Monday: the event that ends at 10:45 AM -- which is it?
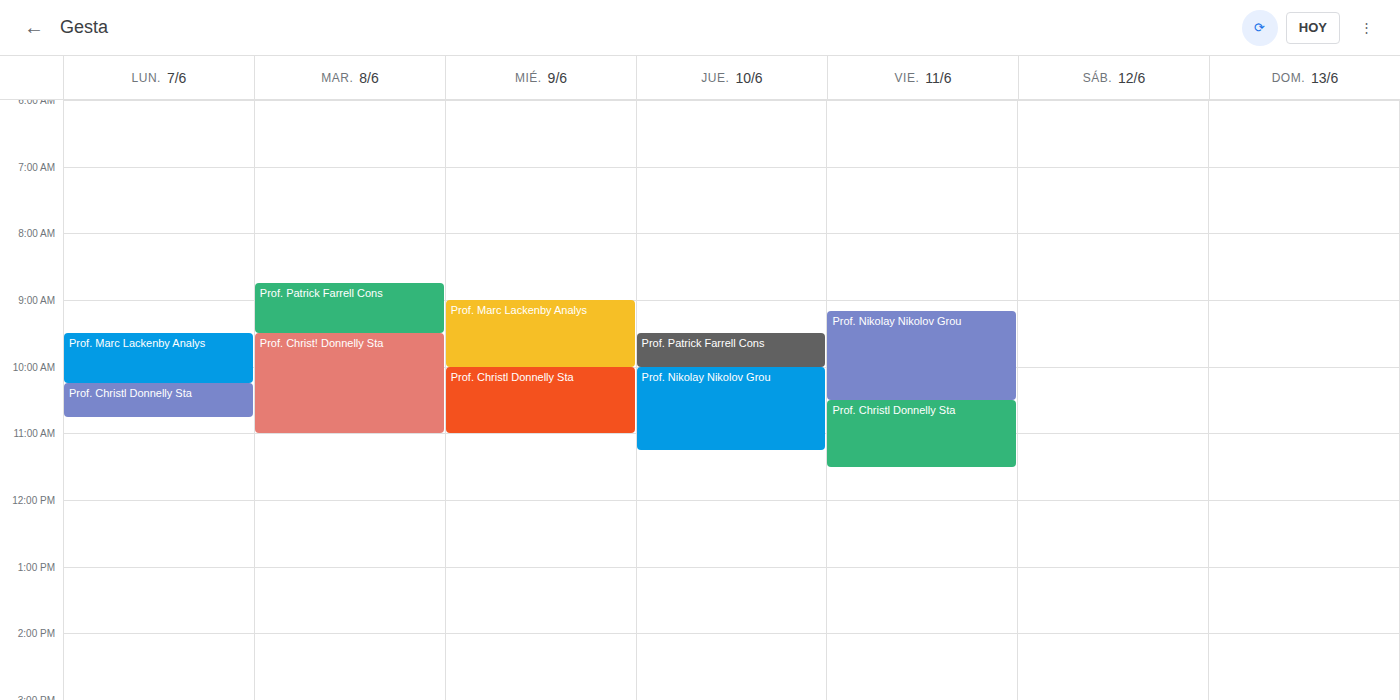
"Prof. Christl Donnelly Sta"